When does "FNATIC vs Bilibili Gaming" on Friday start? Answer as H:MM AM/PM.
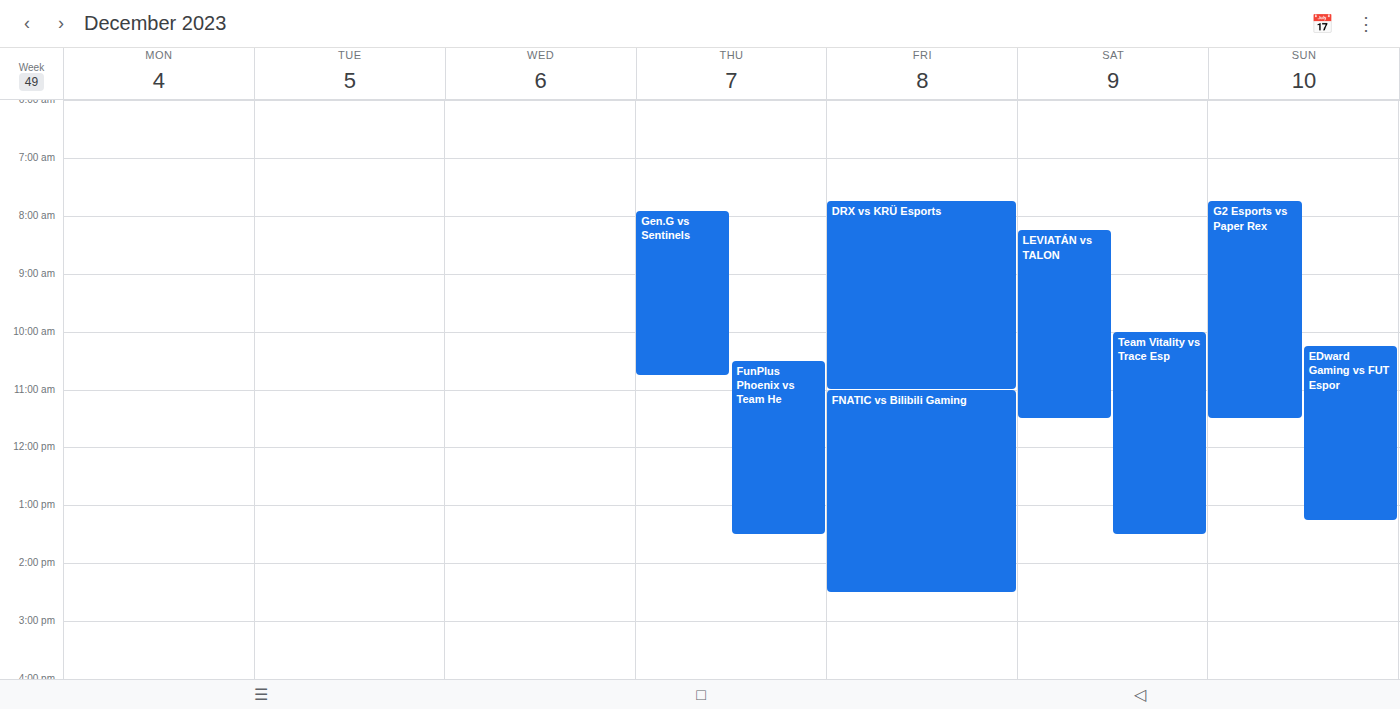
11:00 AM